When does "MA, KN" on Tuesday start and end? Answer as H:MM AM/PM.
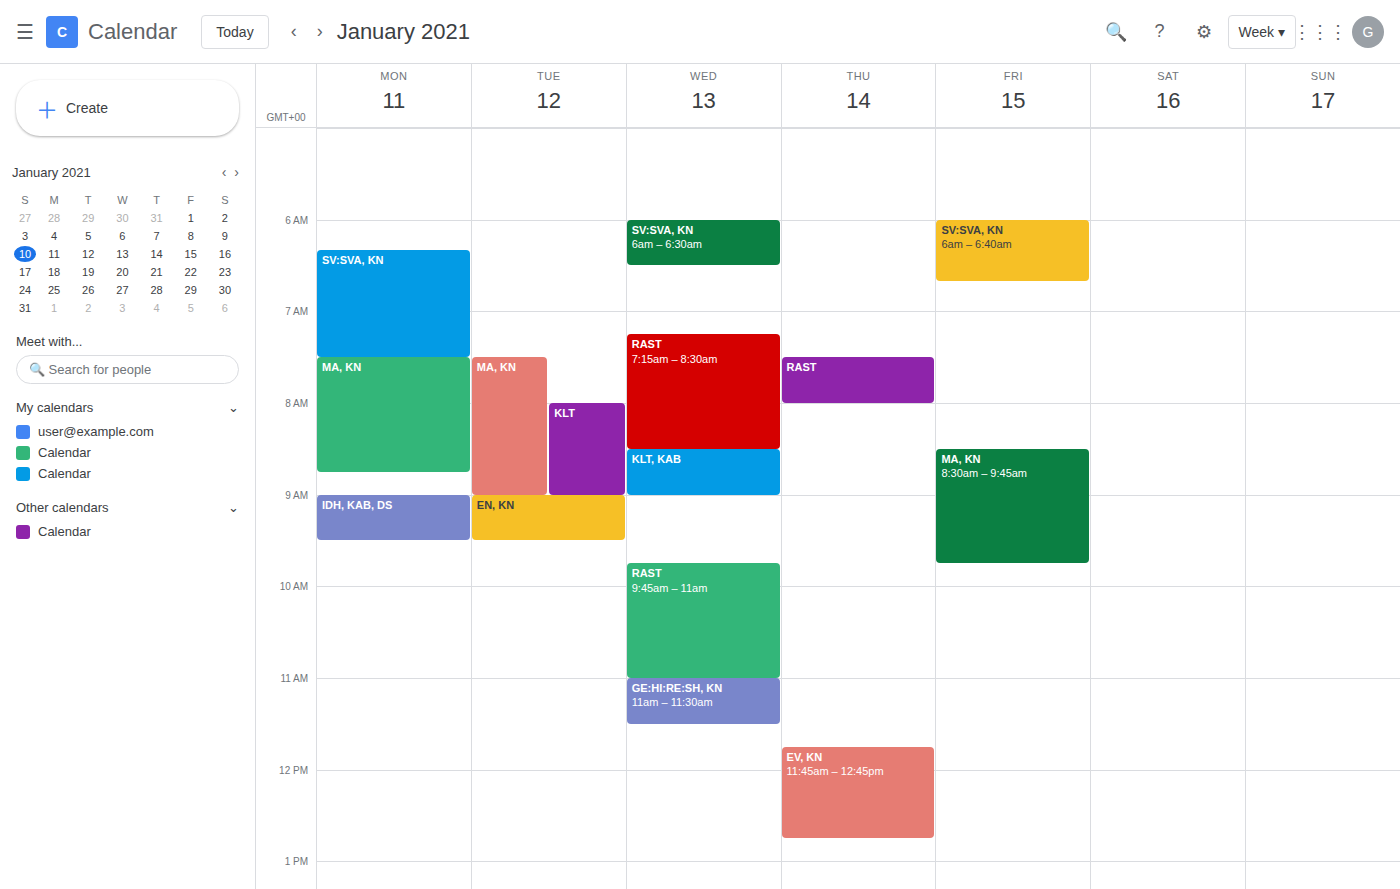
7:30 AM to 9:00 AM